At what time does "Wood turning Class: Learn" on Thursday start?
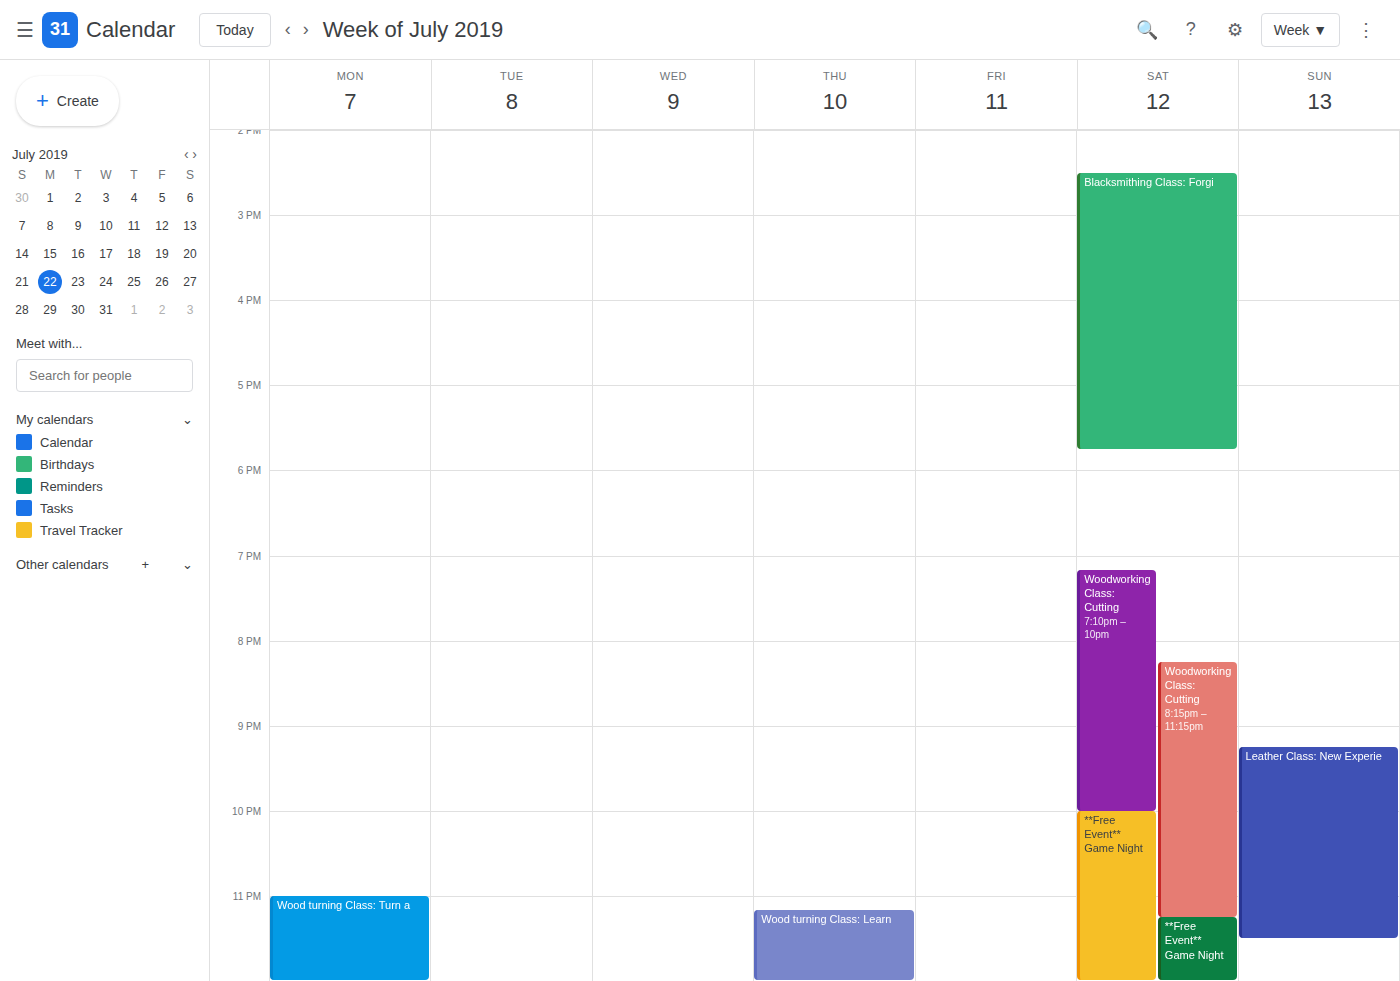
11:10 PM